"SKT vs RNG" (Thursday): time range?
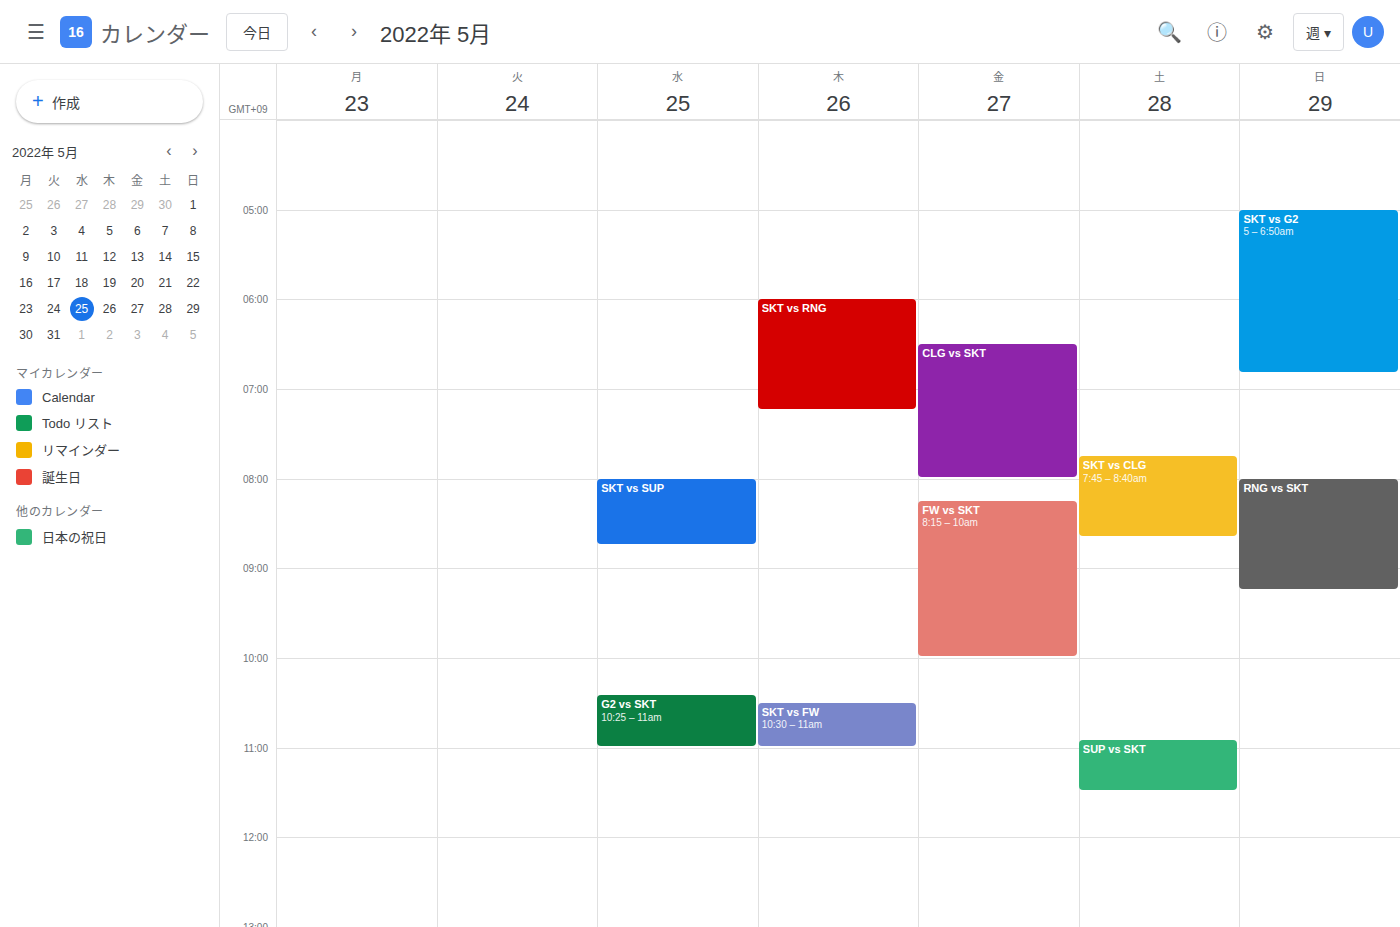
6:00 AM to 7:15 AM